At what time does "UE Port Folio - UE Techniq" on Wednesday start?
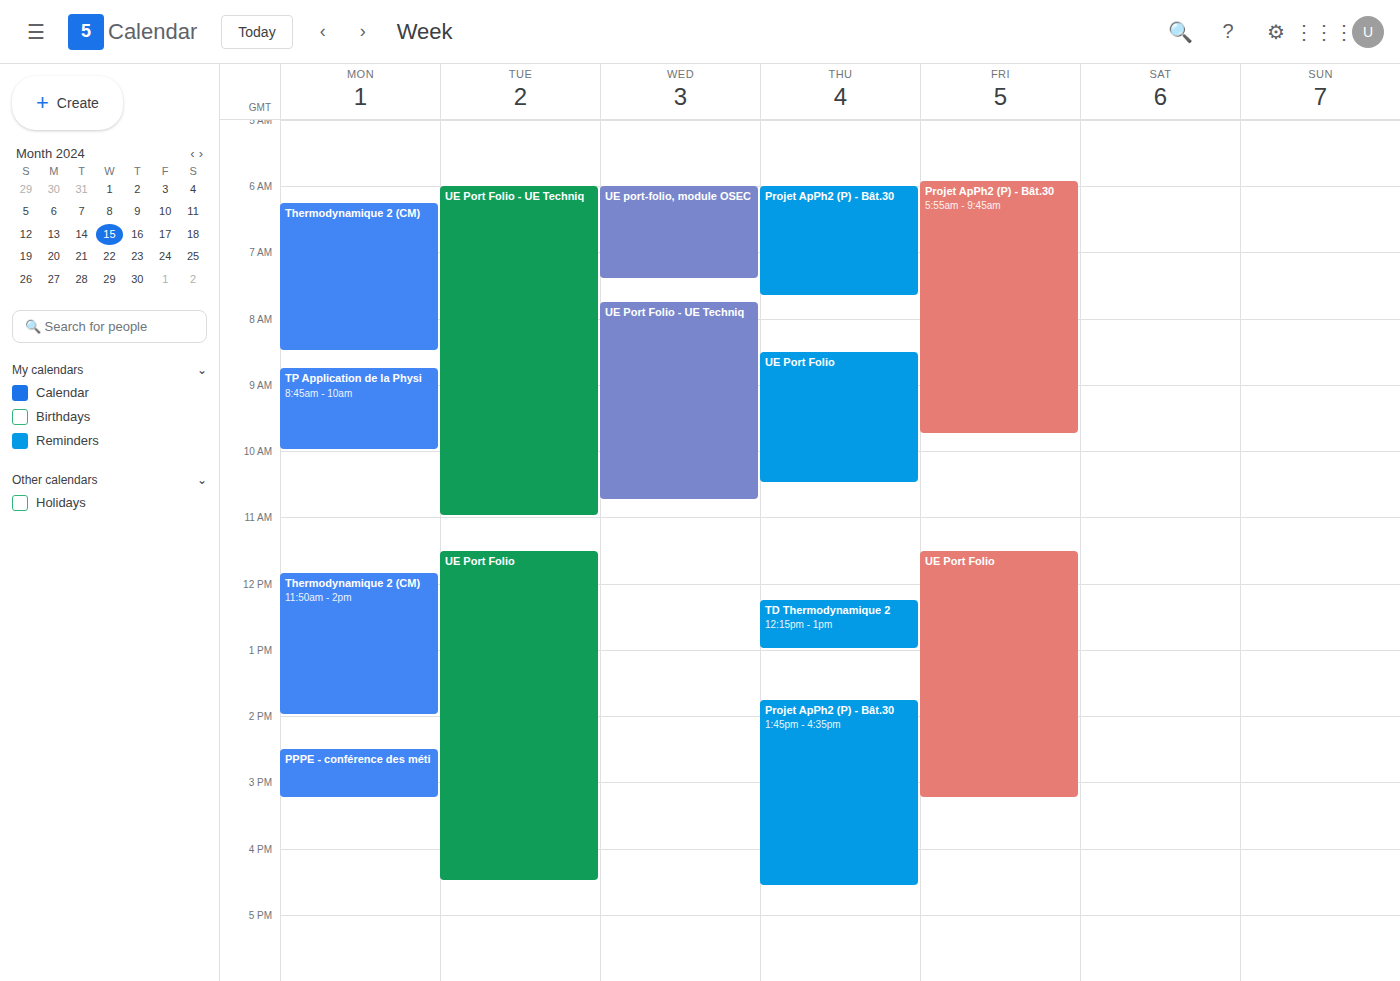
7:45 AM